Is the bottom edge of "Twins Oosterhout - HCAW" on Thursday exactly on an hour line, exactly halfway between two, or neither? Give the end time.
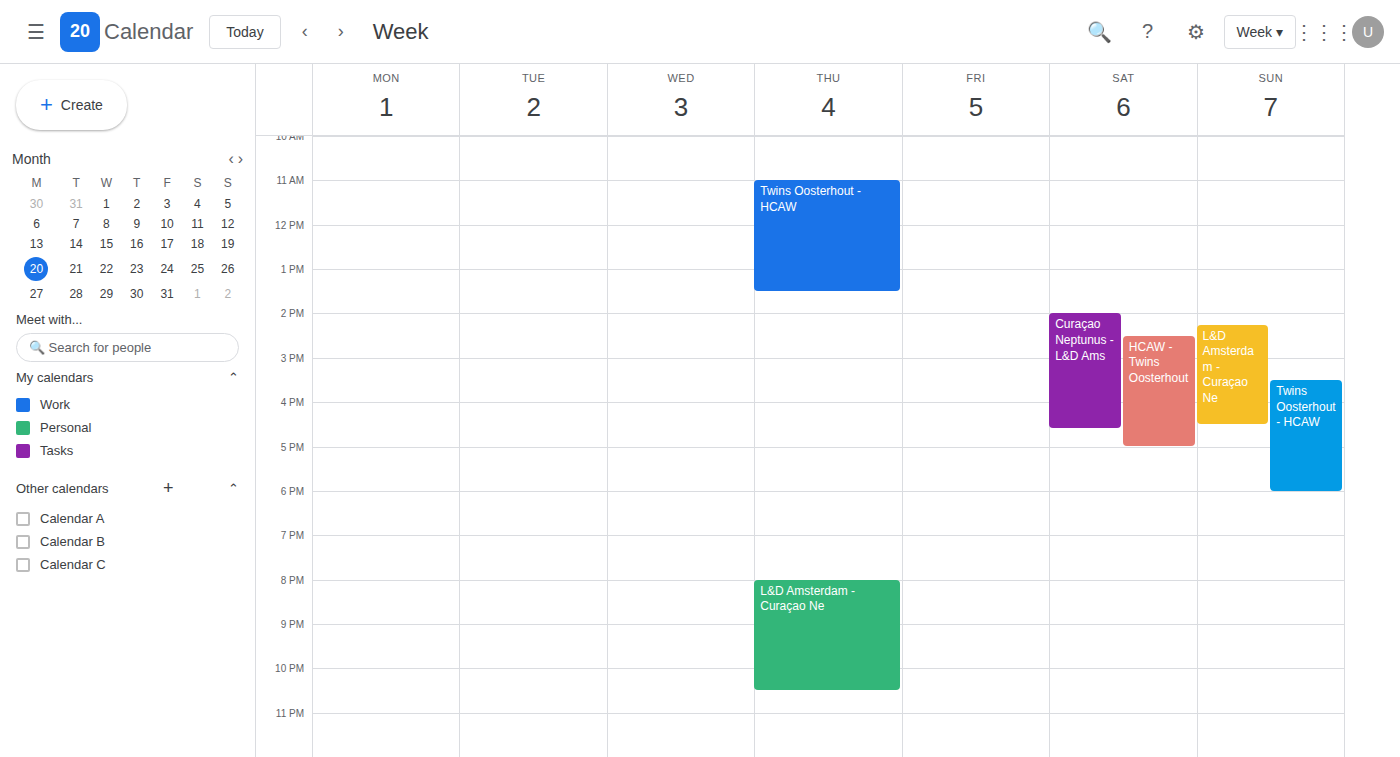
1:30 PM -- halfway between the 1 PM and 2 PM lines.